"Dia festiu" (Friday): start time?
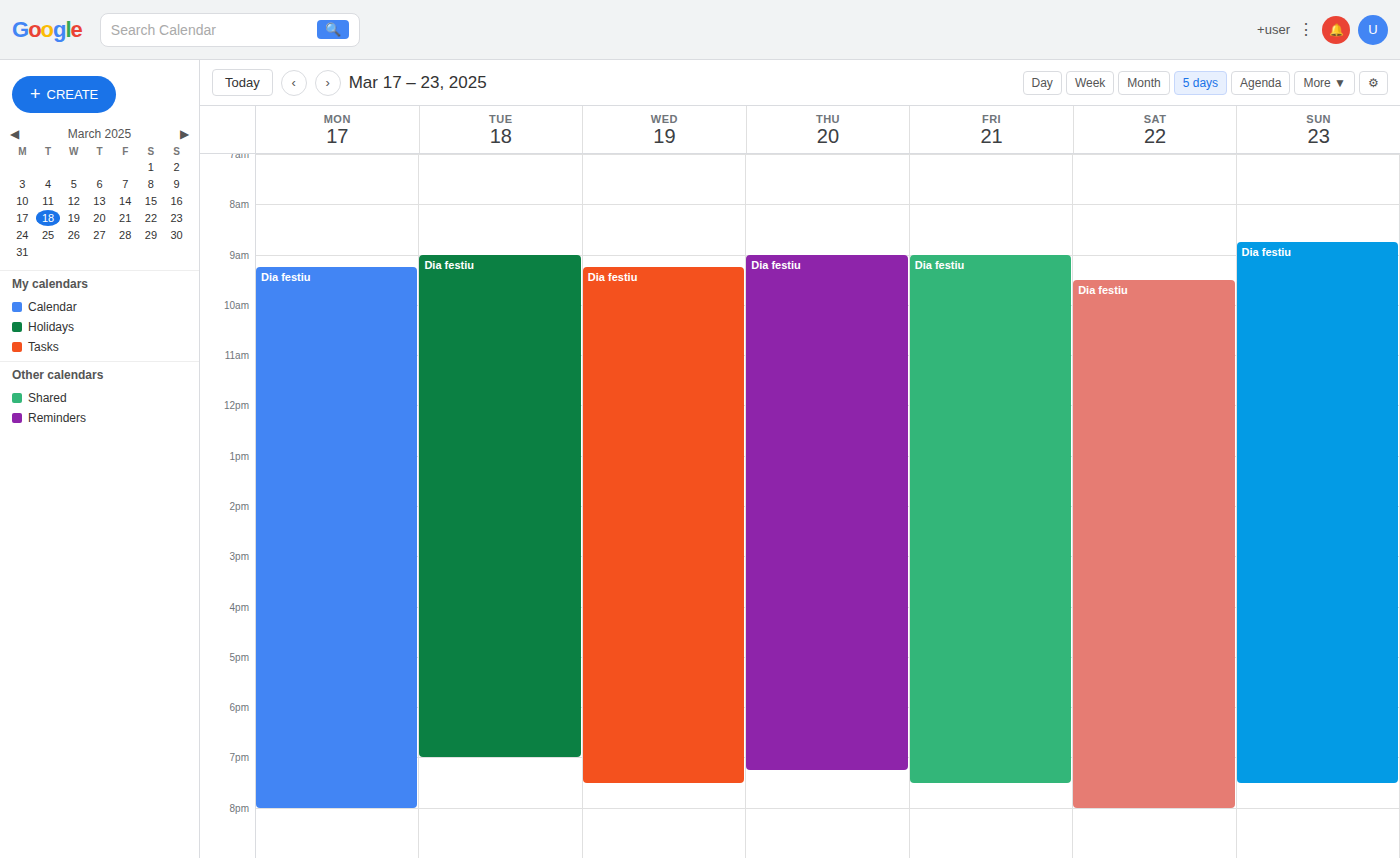
9:00 AM